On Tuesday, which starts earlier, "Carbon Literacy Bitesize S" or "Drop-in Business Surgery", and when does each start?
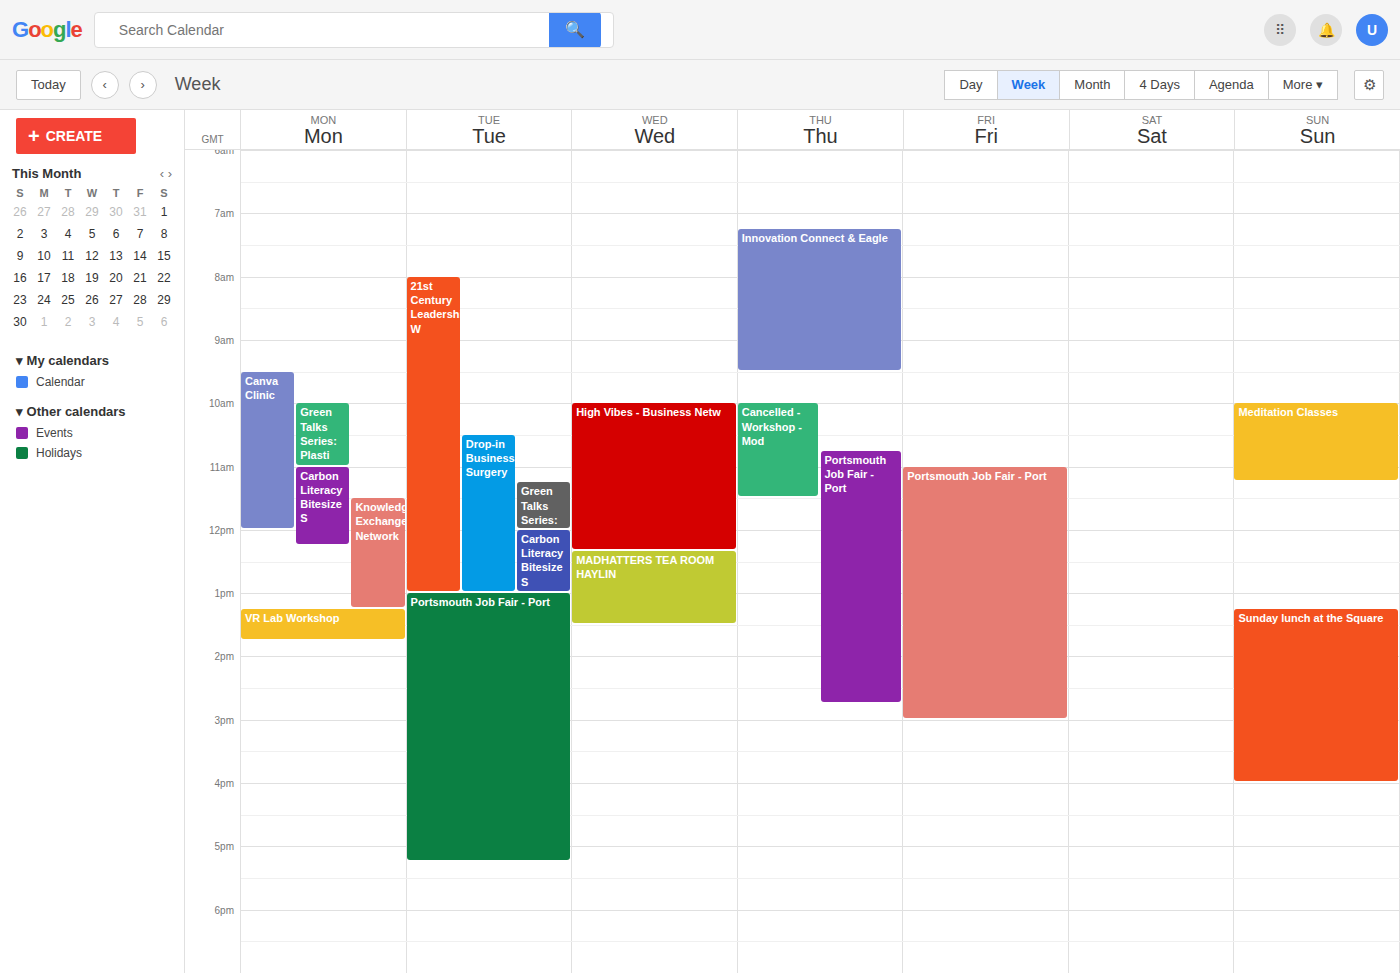
"Drop-in Business Surgery" 10:30 AM; "Carbon Literacy Bitesize S" 12:00 PM.